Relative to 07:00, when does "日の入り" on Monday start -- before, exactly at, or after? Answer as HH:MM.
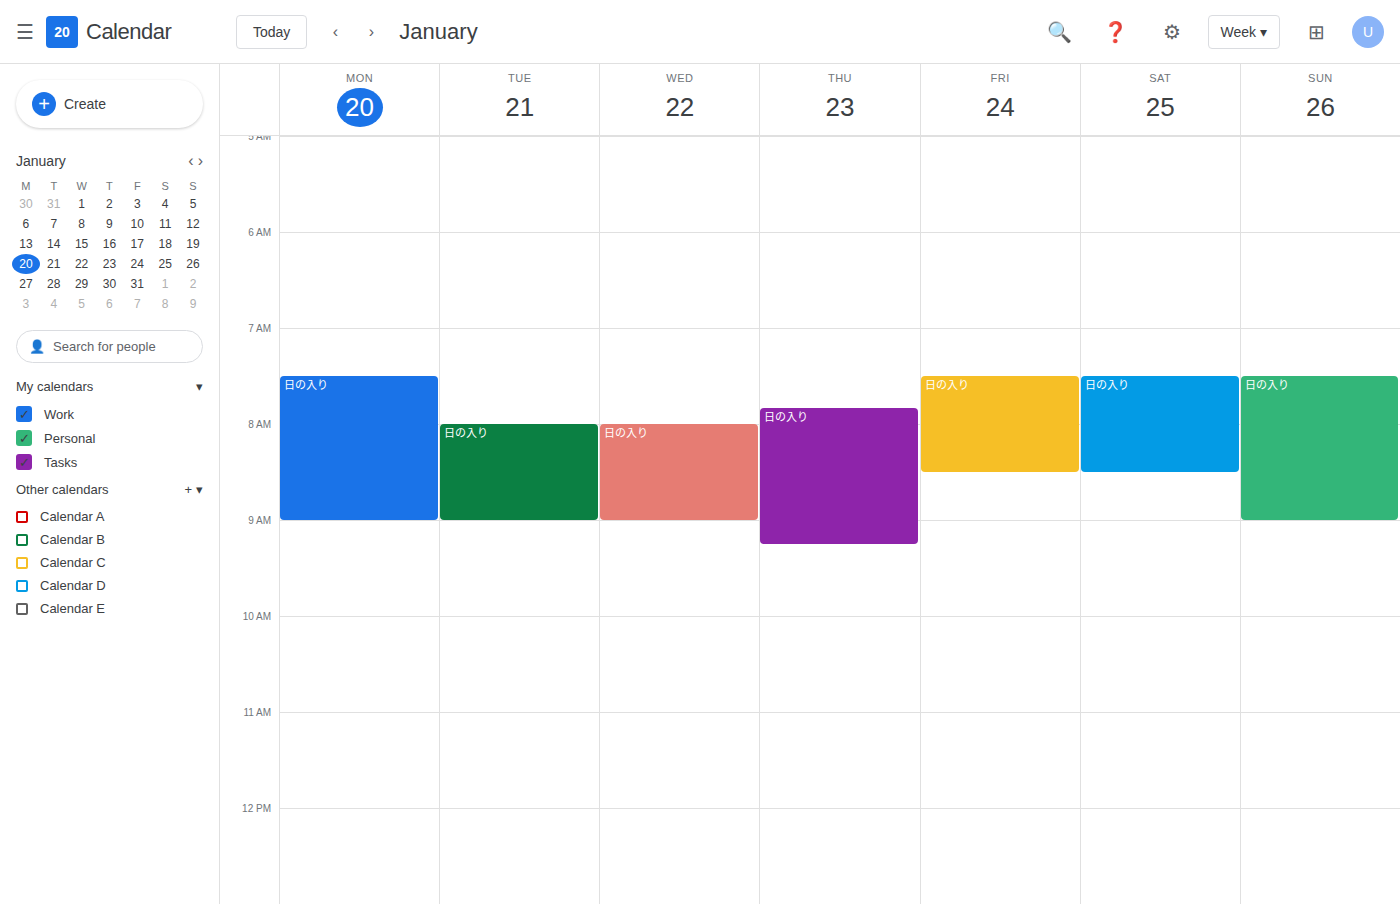
07:30 -- after 07:00, 30 minutes below the 07:00 line.